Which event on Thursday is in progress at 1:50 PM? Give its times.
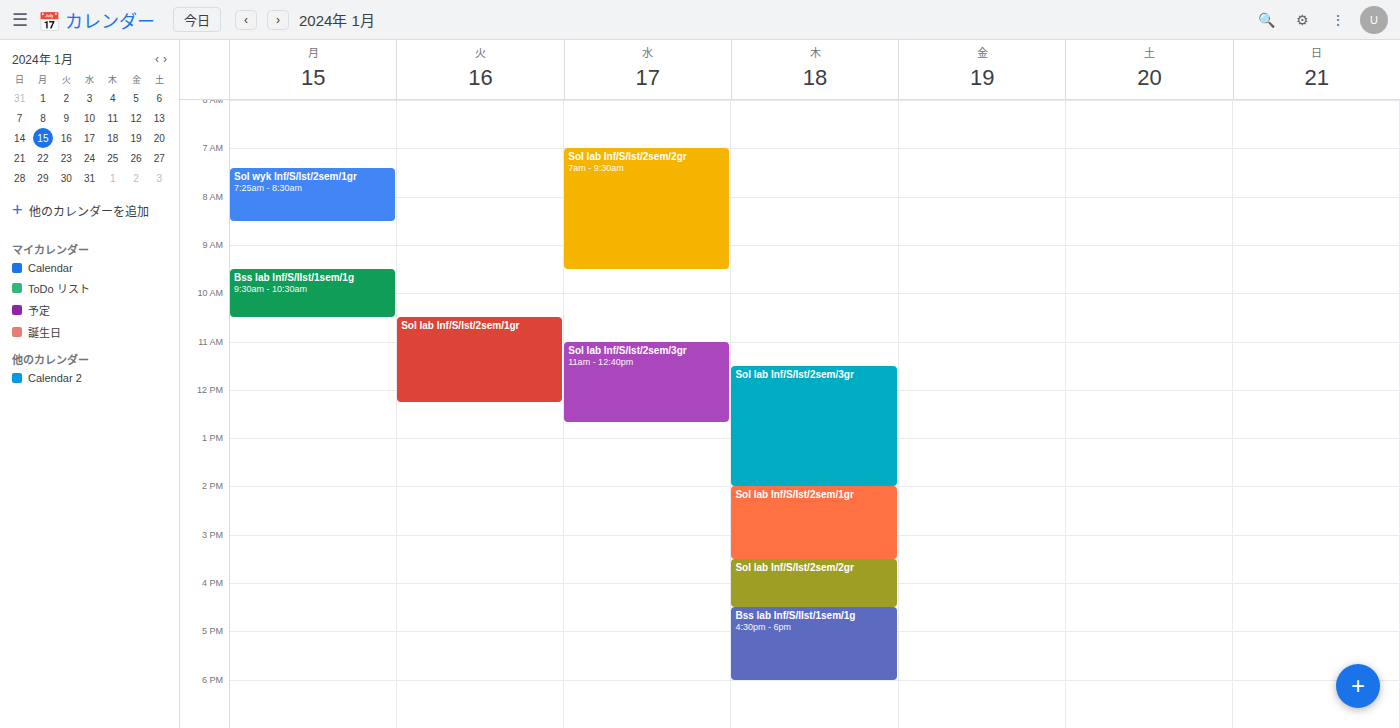
"SoI lab Inf/S/Ist/2sem/3gr", 11:30 AM to 2:00 PM